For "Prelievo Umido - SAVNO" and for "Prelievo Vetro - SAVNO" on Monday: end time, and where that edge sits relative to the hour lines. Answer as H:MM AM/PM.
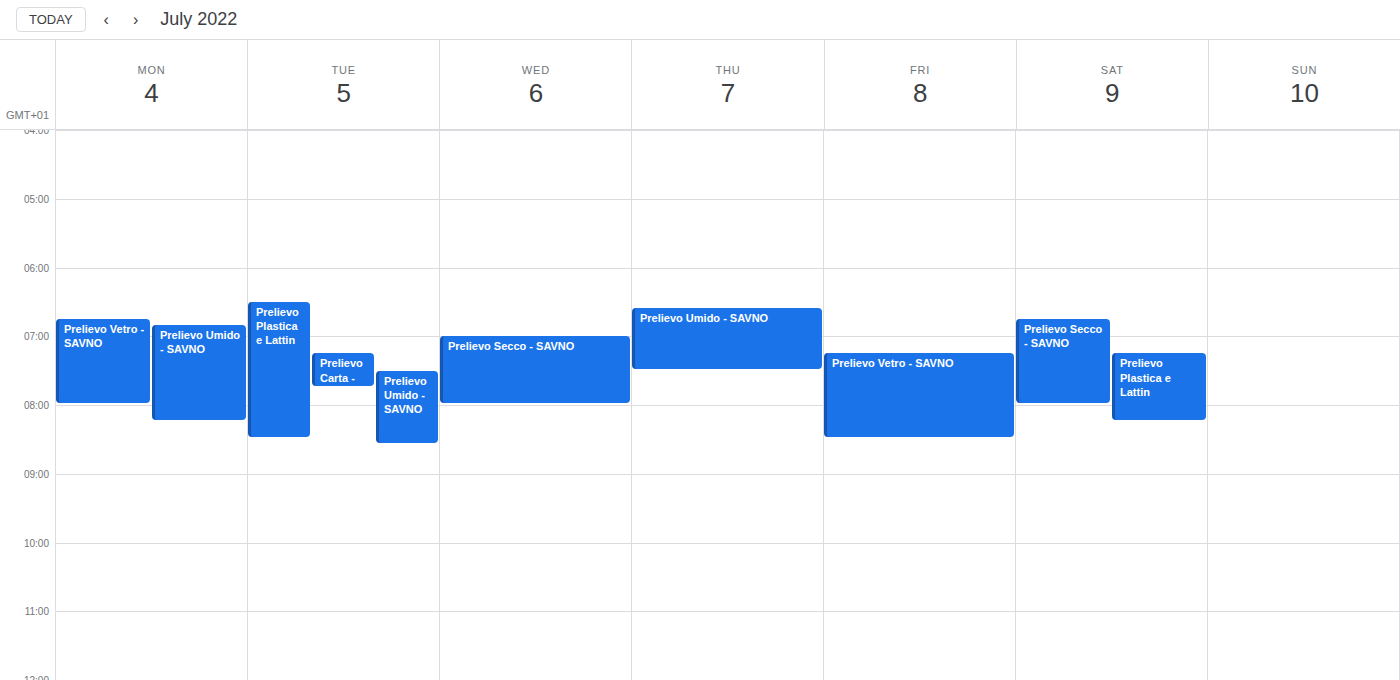
"Prelievo Umido - SAVNO": 8:15 AM, neither: a quarter of the way from the 8 AM line to the 9 AM line. "Prelievo Vetro - SAVNO": 8:00 AM, exactly on the 8 AM line.